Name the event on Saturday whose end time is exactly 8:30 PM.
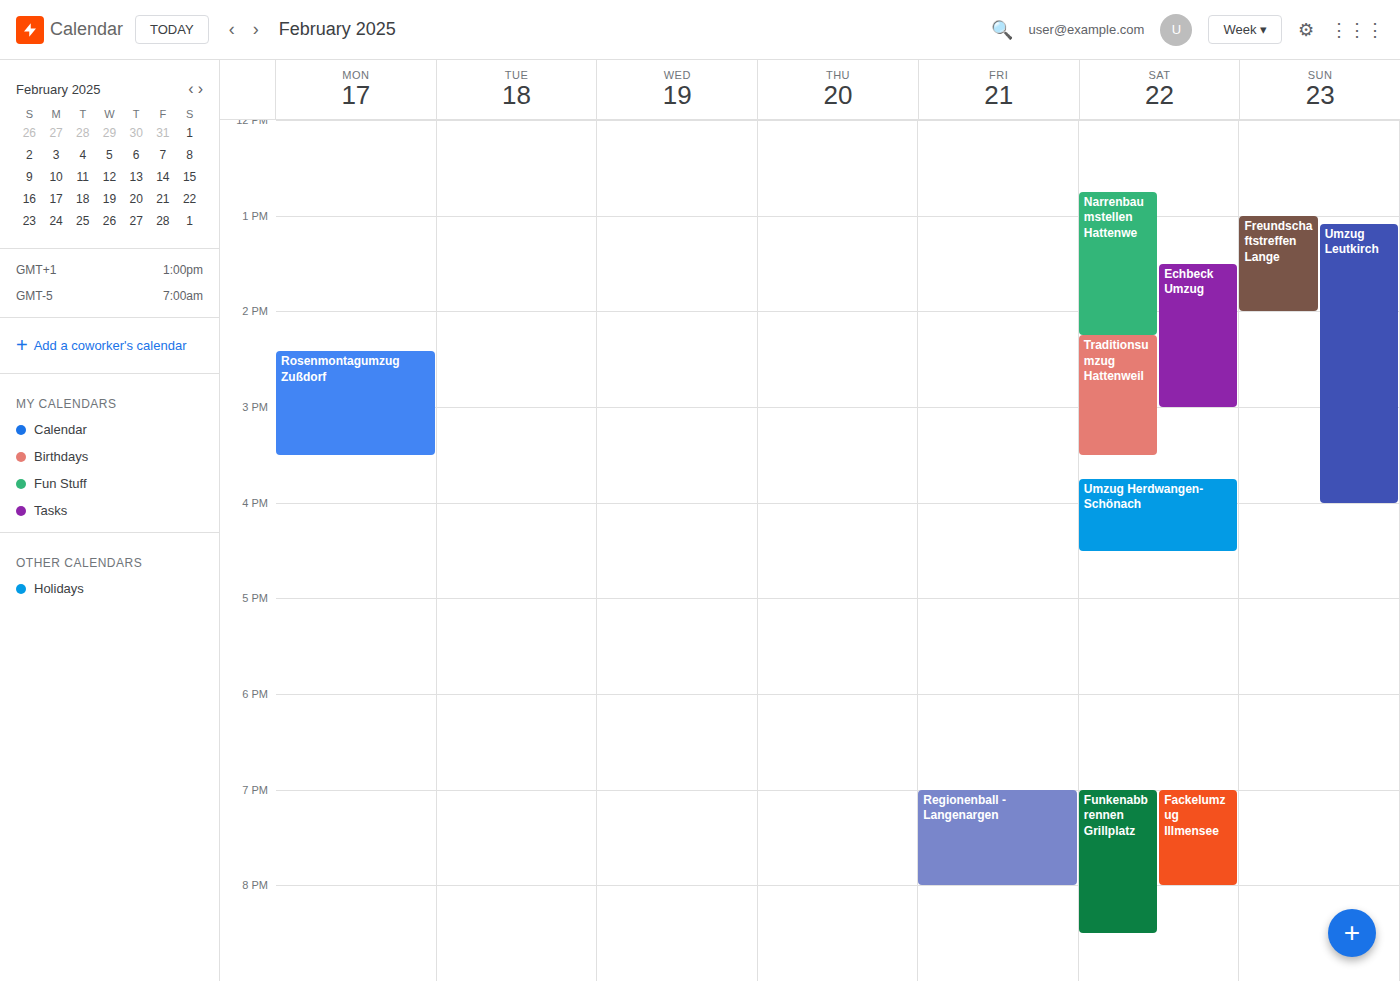
"Funkenabbrennen Grillplatz"